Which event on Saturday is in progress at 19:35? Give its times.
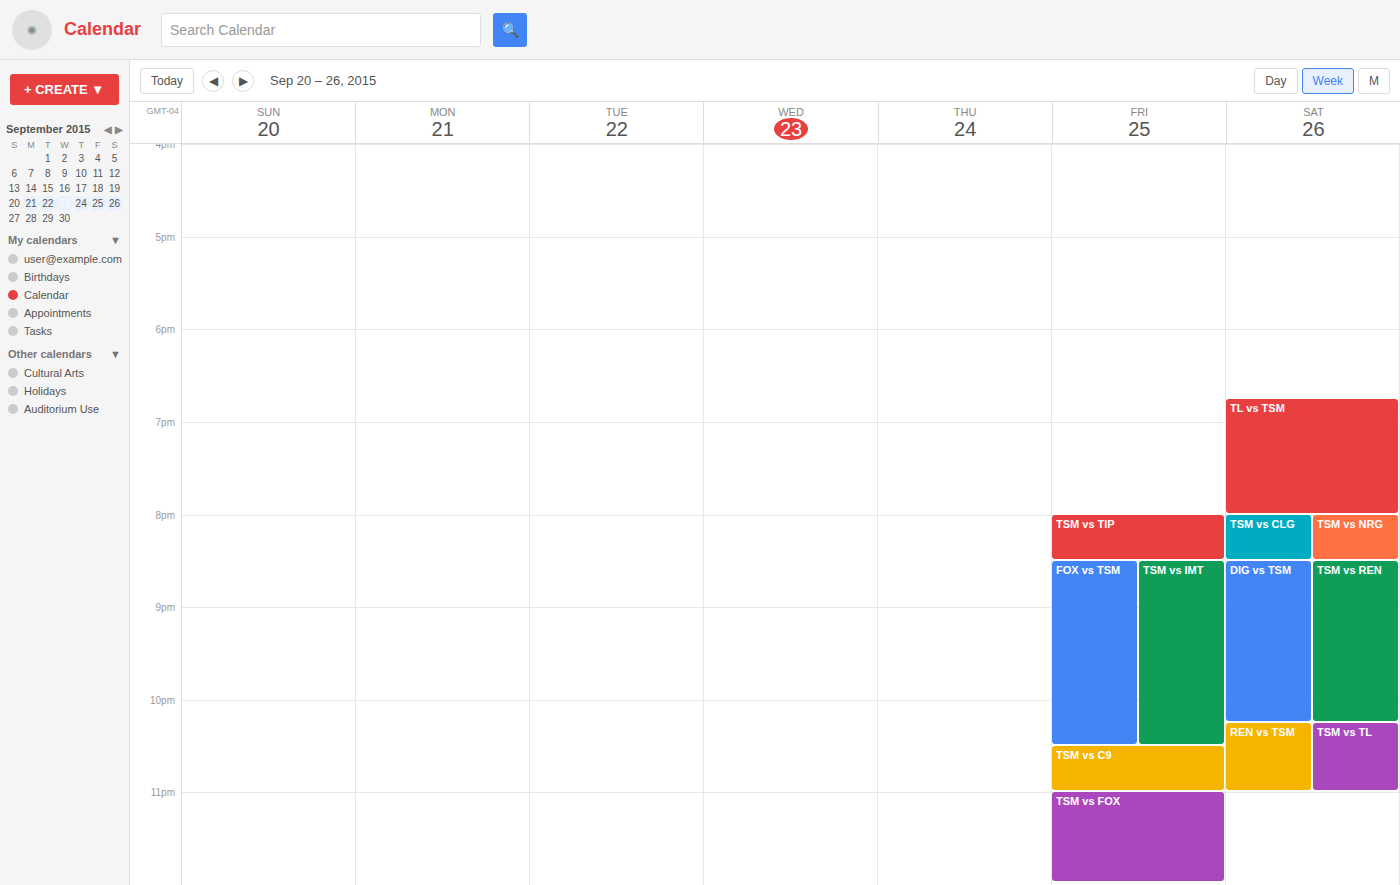
"TL vs TSM", 18:45 to 20:00